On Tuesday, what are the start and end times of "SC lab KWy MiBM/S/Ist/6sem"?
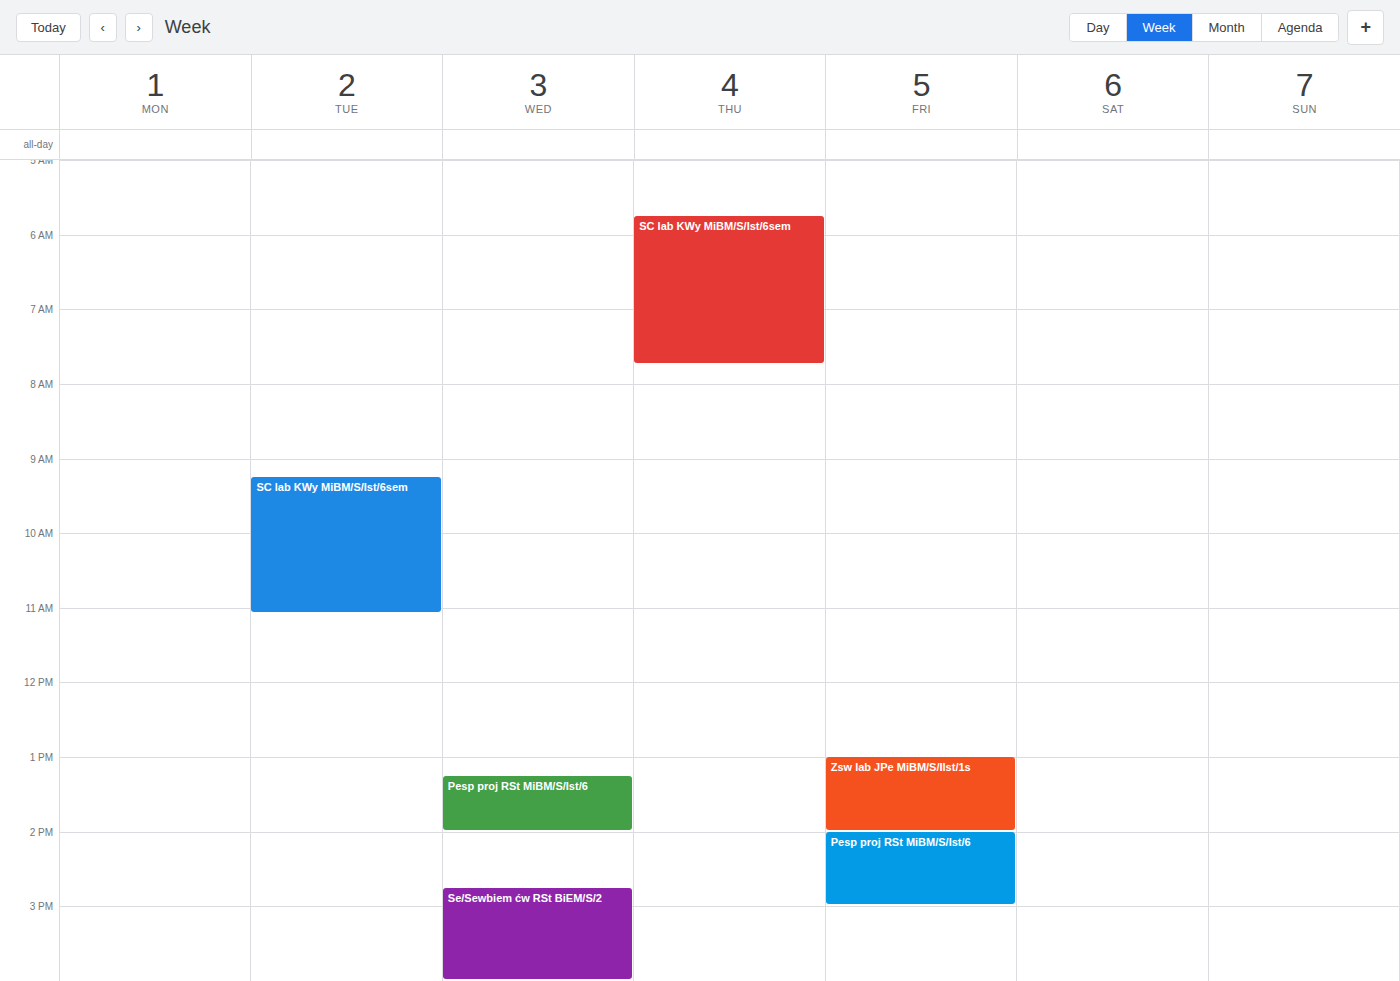
9:15 AM to 11:05 AM